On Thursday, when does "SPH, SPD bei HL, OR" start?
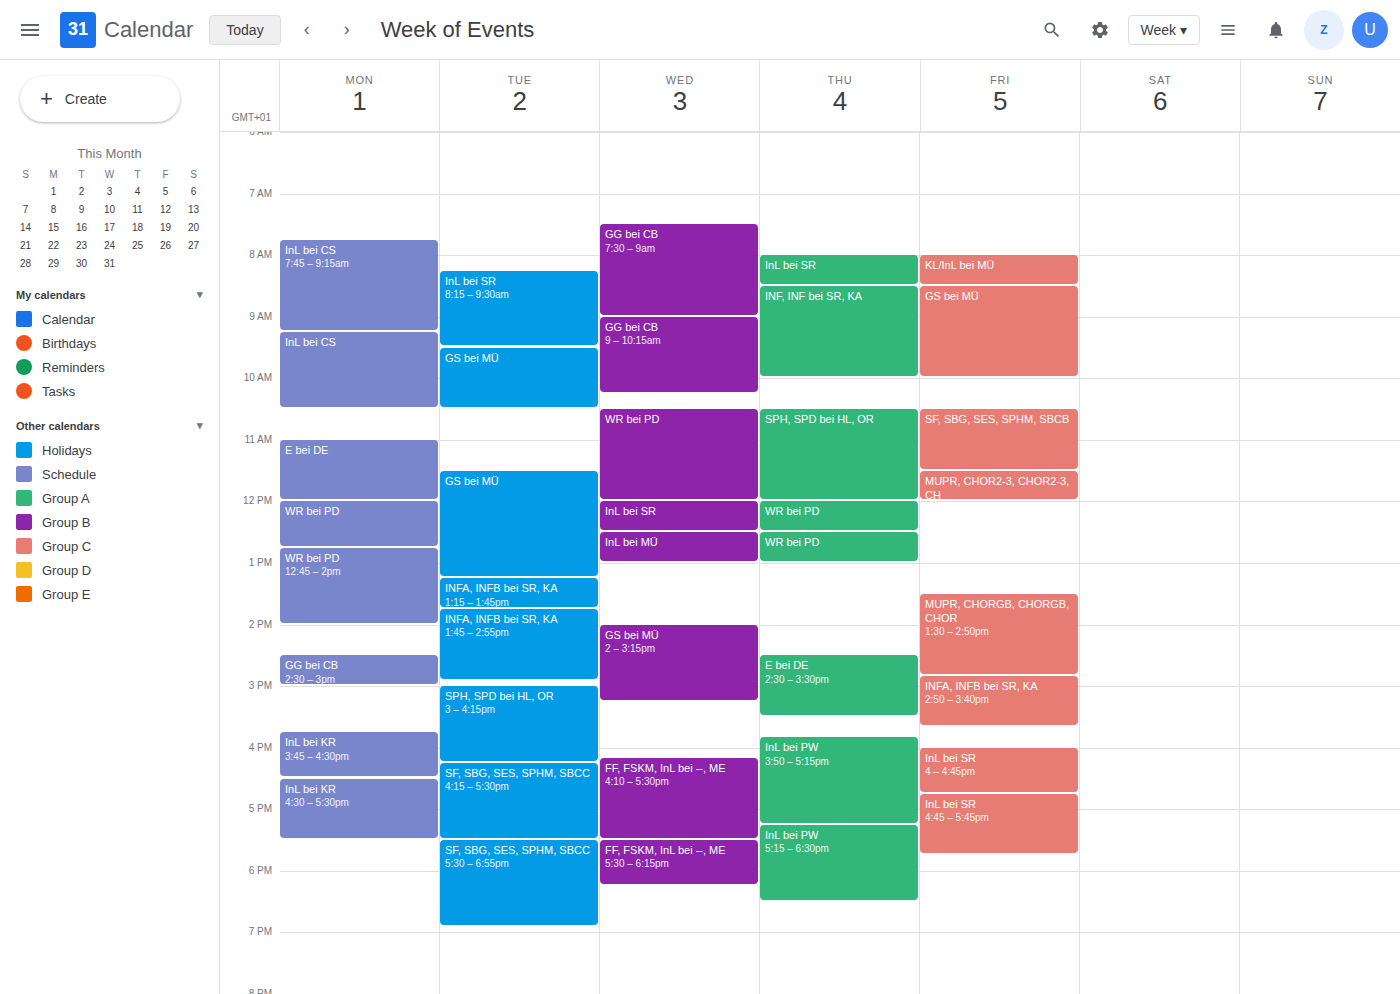
10:30 AM